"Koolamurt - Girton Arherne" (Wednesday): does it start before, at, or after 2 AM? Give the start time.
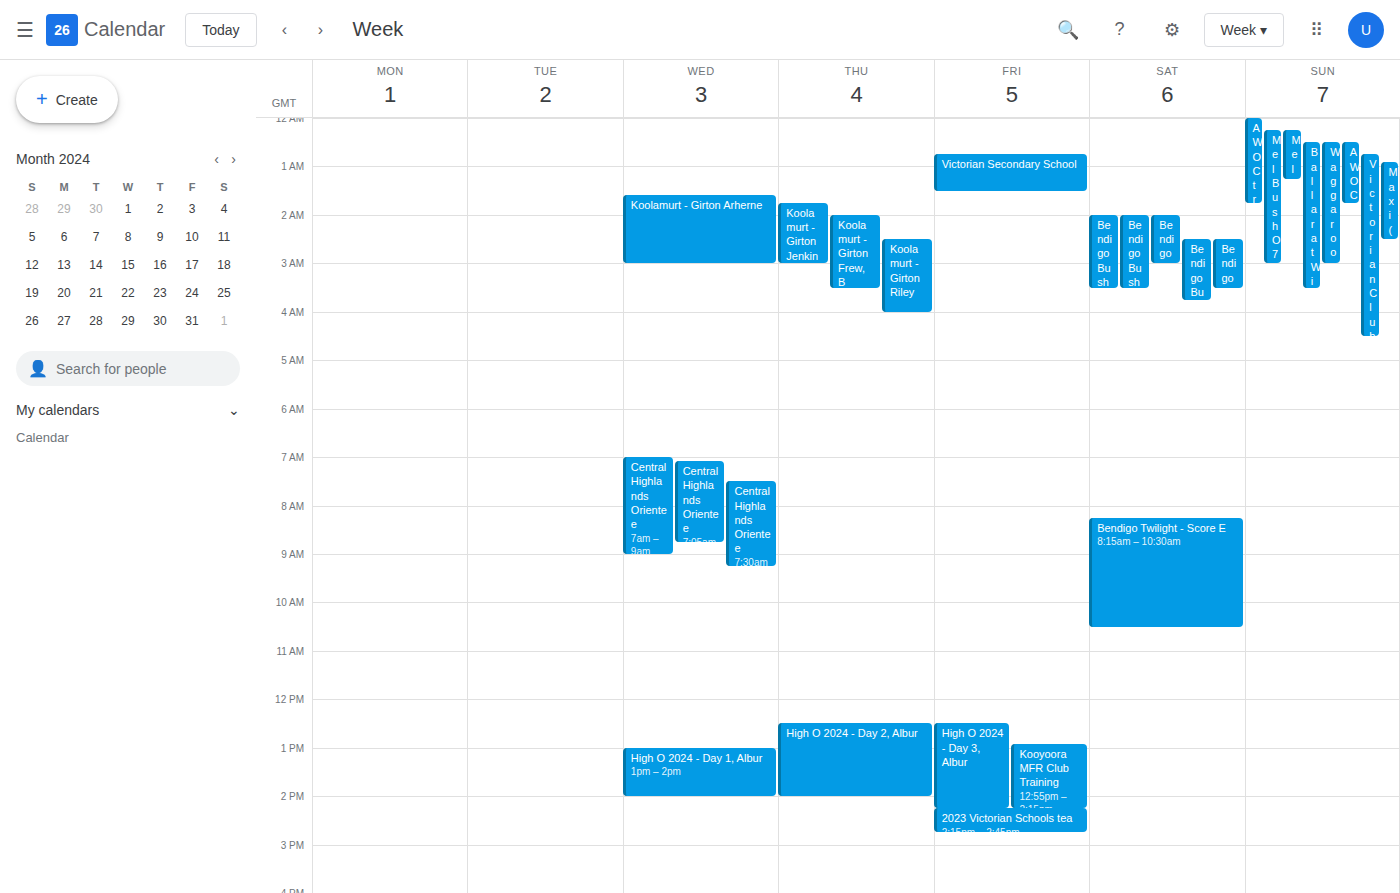
1:35 AM -- before 2 AM, 25 minutes above the 2 AM line.